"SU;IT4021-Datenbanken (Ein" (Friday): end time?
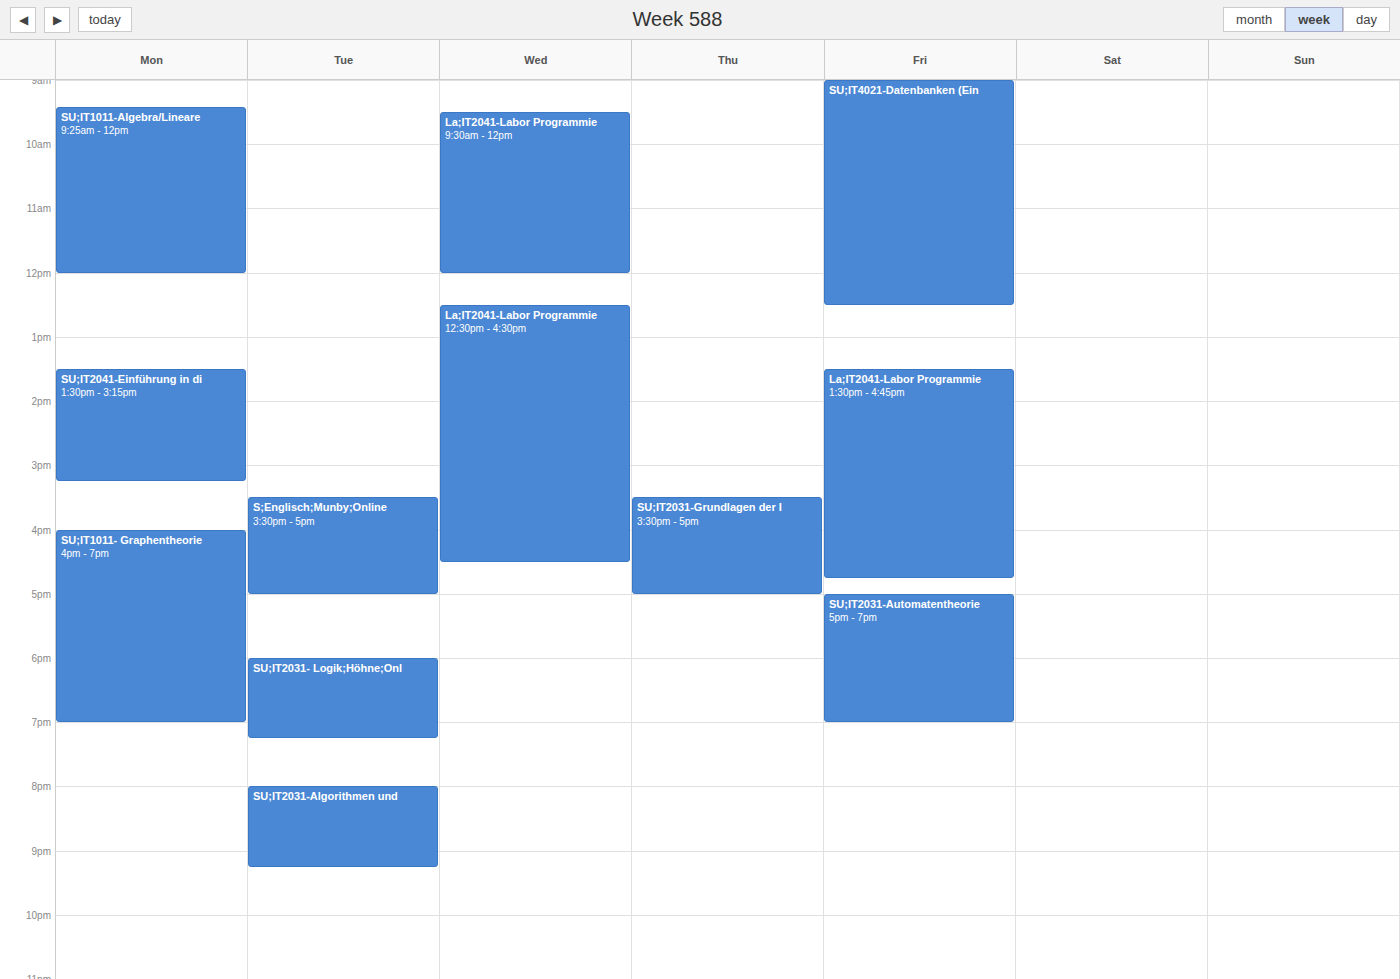
12:30 PM